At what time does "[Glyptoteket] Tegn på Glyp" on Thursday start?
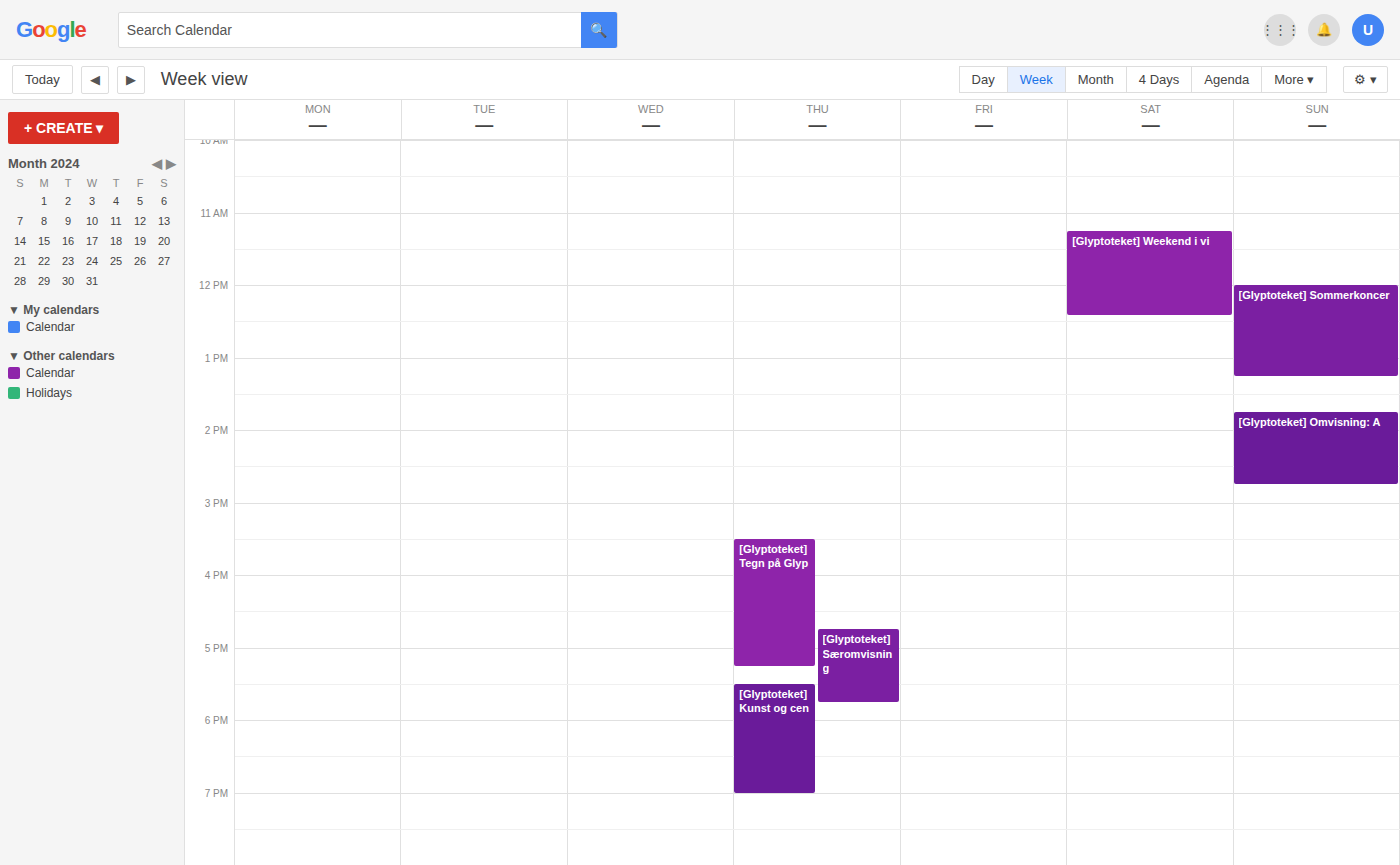
3:30 PM